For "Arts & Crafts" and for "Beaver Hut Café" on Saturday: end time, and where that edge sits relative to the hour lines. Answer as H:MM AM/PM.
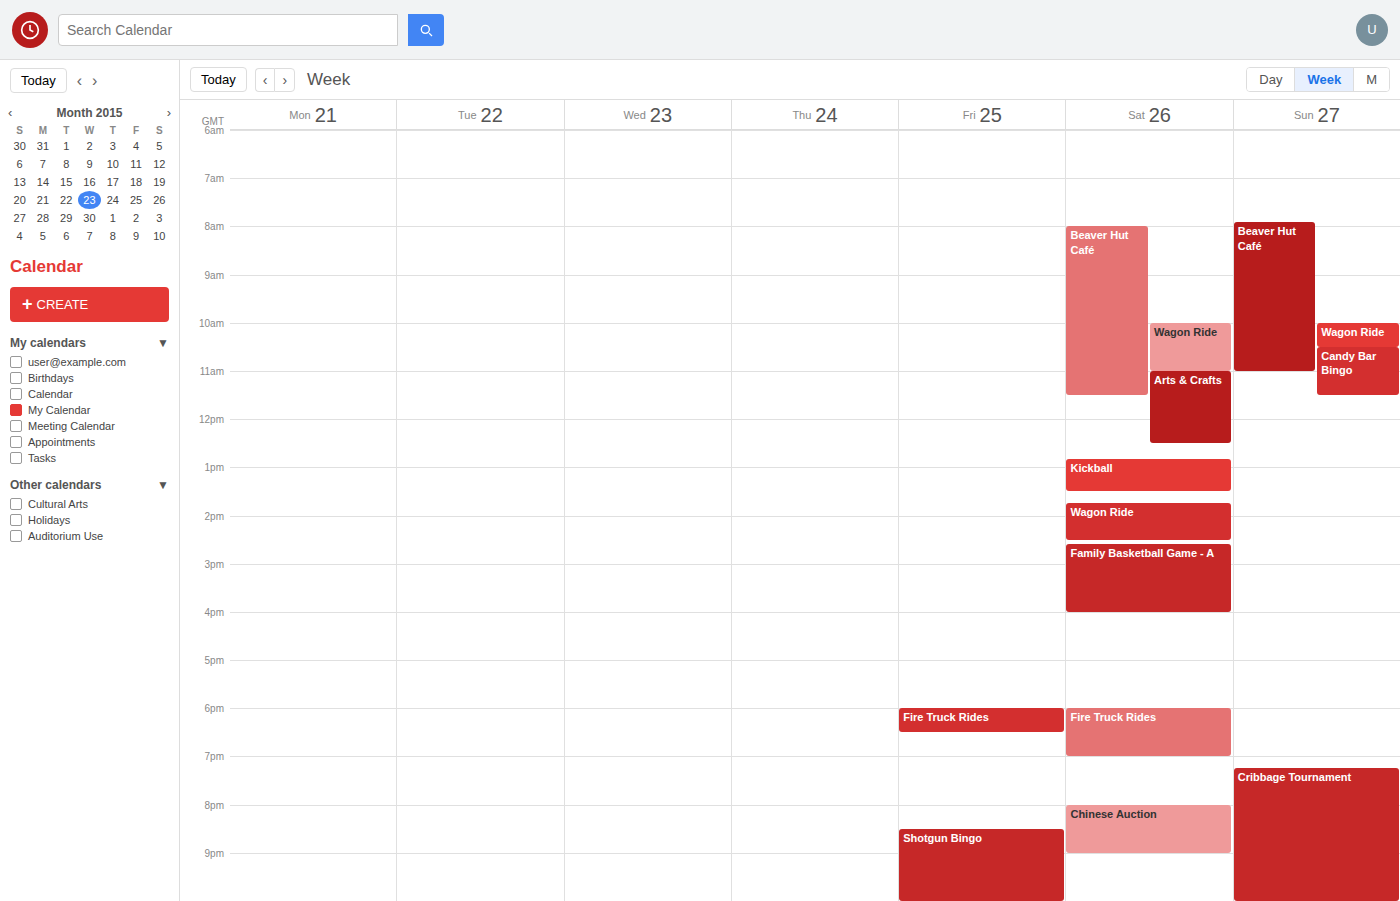
"Arts & Crafts": 12:30 PM, halfway between the 12 PM and 1 PM lines. "Beaver Hut Café": 11:30 AM, halfway between the 11 AM and 12 PM lines.